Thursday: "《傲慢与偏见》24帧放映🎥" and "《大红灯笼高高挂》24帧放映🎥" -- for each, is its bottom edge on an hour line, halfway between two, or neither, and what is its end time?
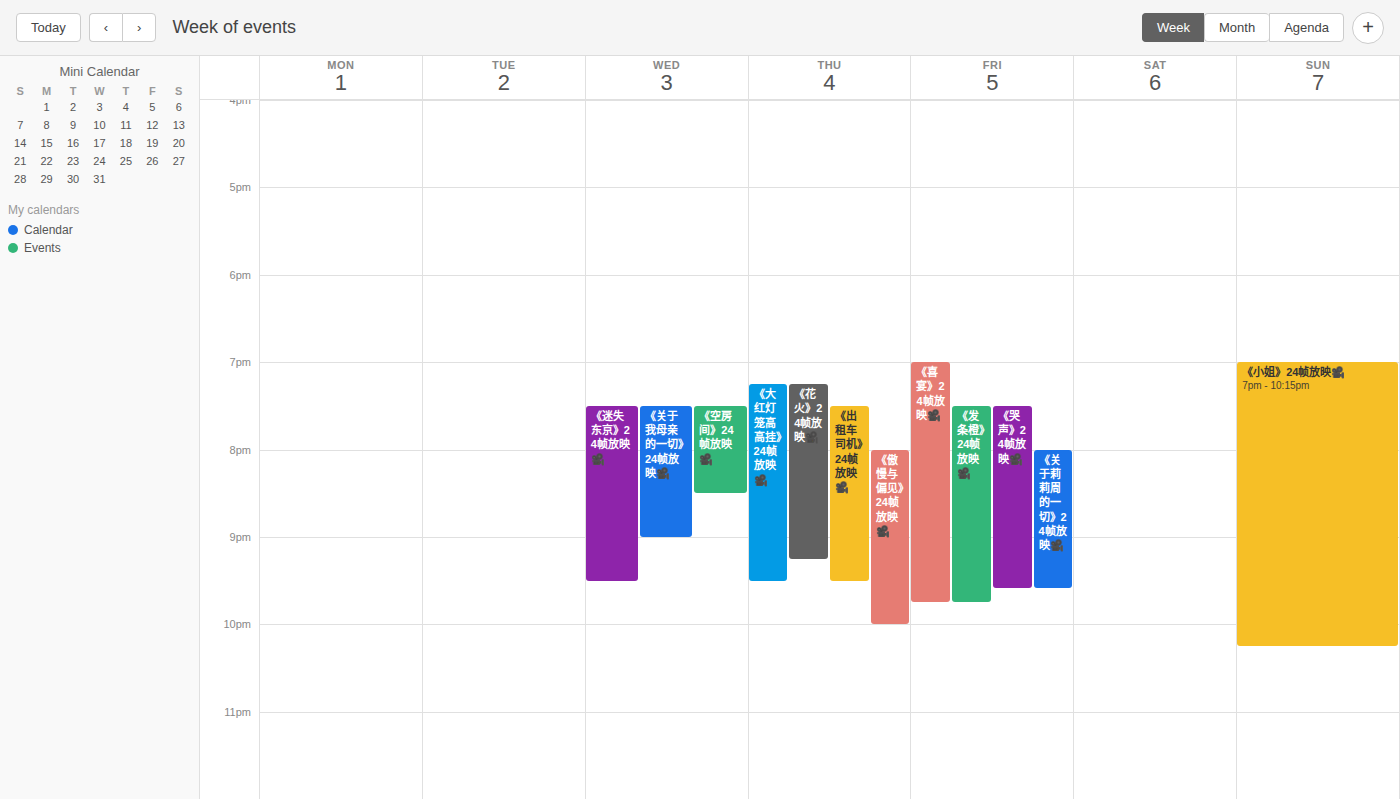
"《傲慢与偏见》24帧放映🎥": 10:00 PM, exactly on the 10 PM line. "《大红灯笼高高挂》24帧放映🎥": 9:30 PM, halfway between the 9 PM and 10 PM lines.